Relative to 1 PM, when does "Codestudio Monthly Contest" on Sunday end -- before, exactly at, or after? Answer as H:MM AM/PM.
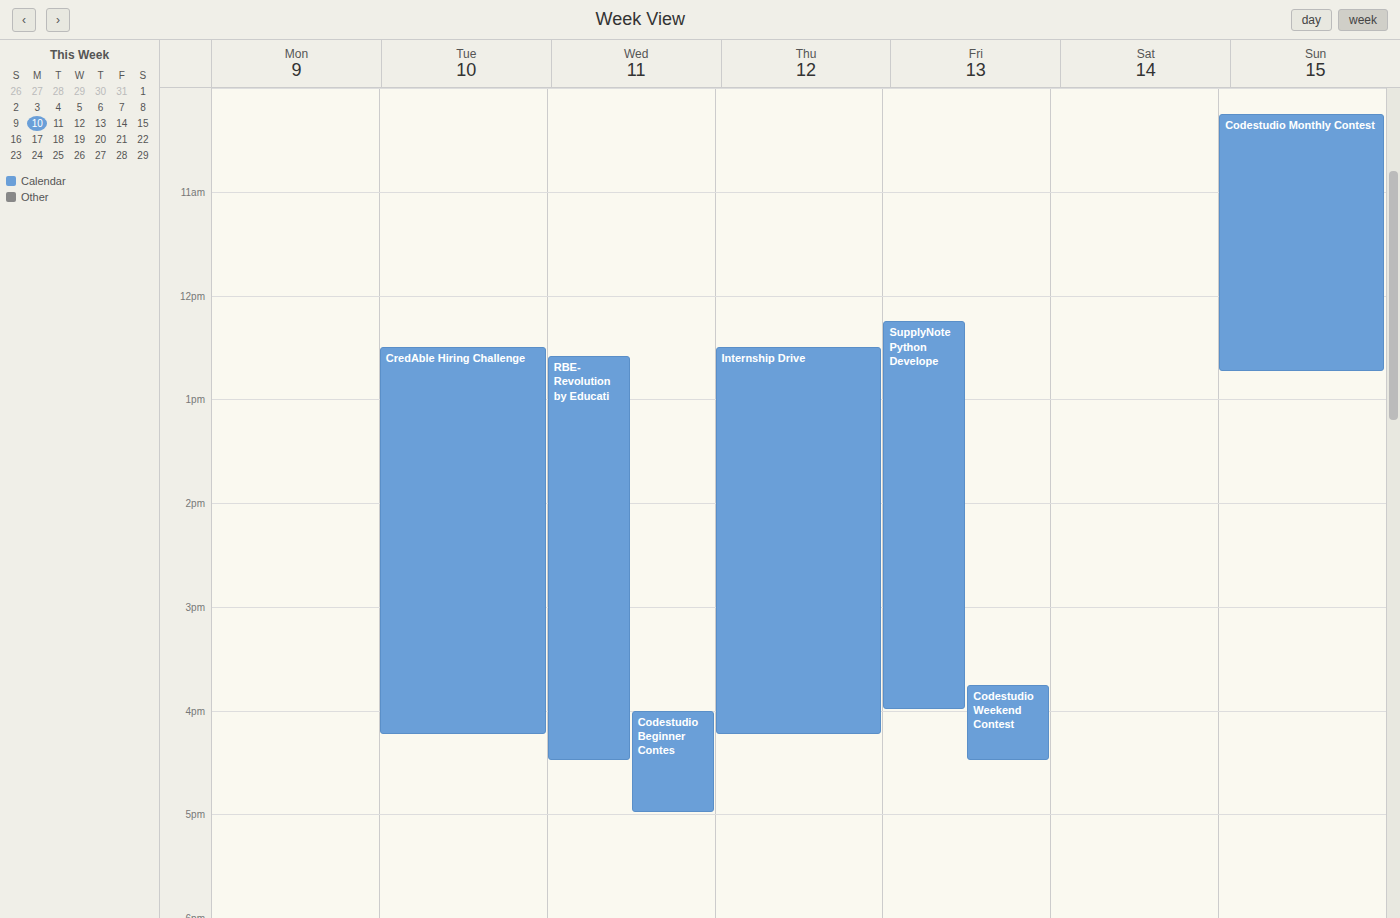
12:45 PM -- before 1 PM, 15 minutes above the 1 PM line.